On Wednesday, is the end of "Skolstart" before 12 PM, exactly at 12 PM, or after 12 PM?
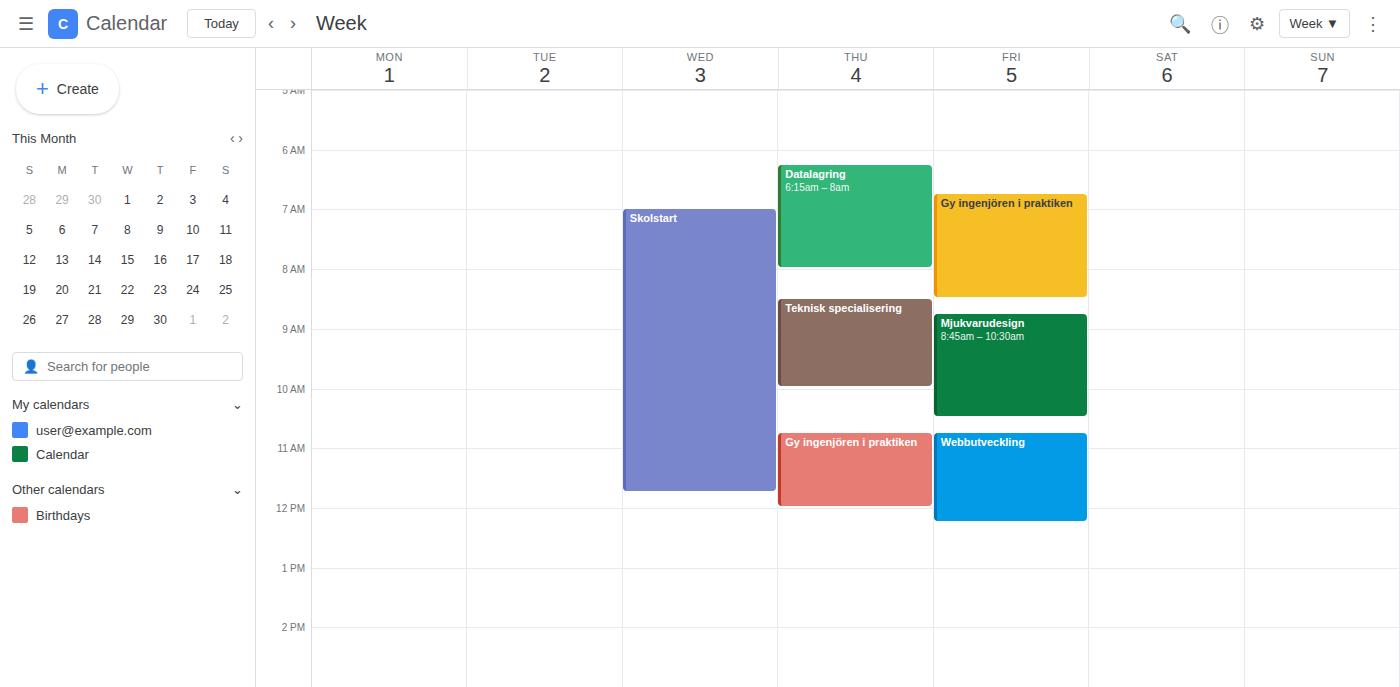
11:45 AM -- before 12 PM, 15 minutes above the 12 PM line.